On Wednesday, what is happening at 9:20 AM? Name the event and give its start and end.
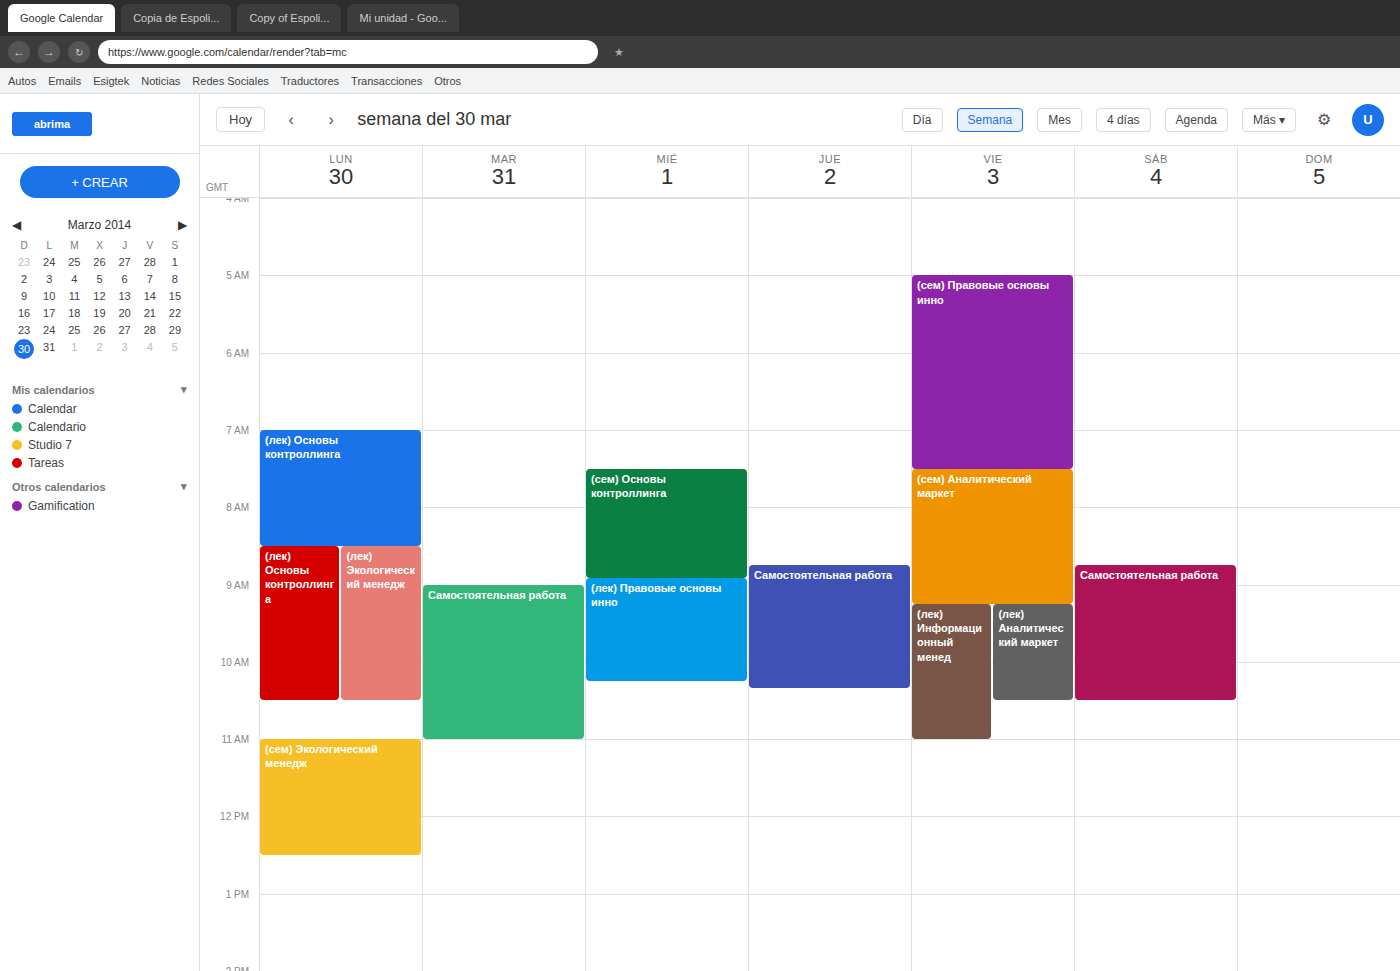
"(лек) Правовые основы инно", 8:55 AM to 10:15 AM